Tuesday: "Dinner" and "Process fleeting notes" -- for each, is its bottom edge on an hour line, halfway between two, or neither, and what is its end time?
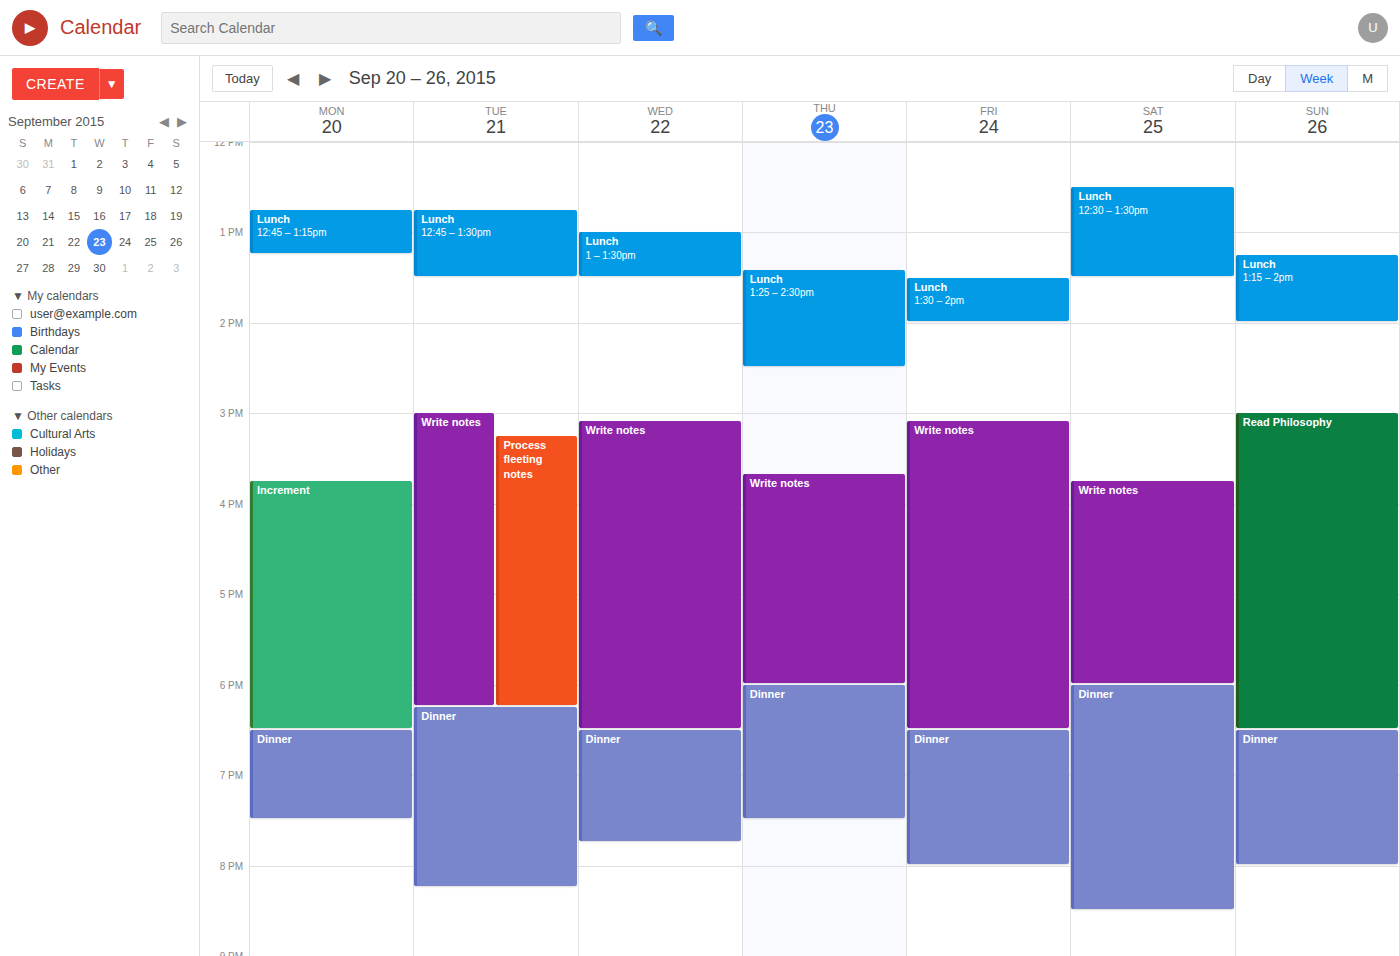
"Dinner": 8:15 PM, neither: a quarter of the way from the 8 PM line to the 9 PM line. "Process fleeting notes": 6:15 PM, neither: a quarter of the way from the 6 PM line to the 7 PM line.